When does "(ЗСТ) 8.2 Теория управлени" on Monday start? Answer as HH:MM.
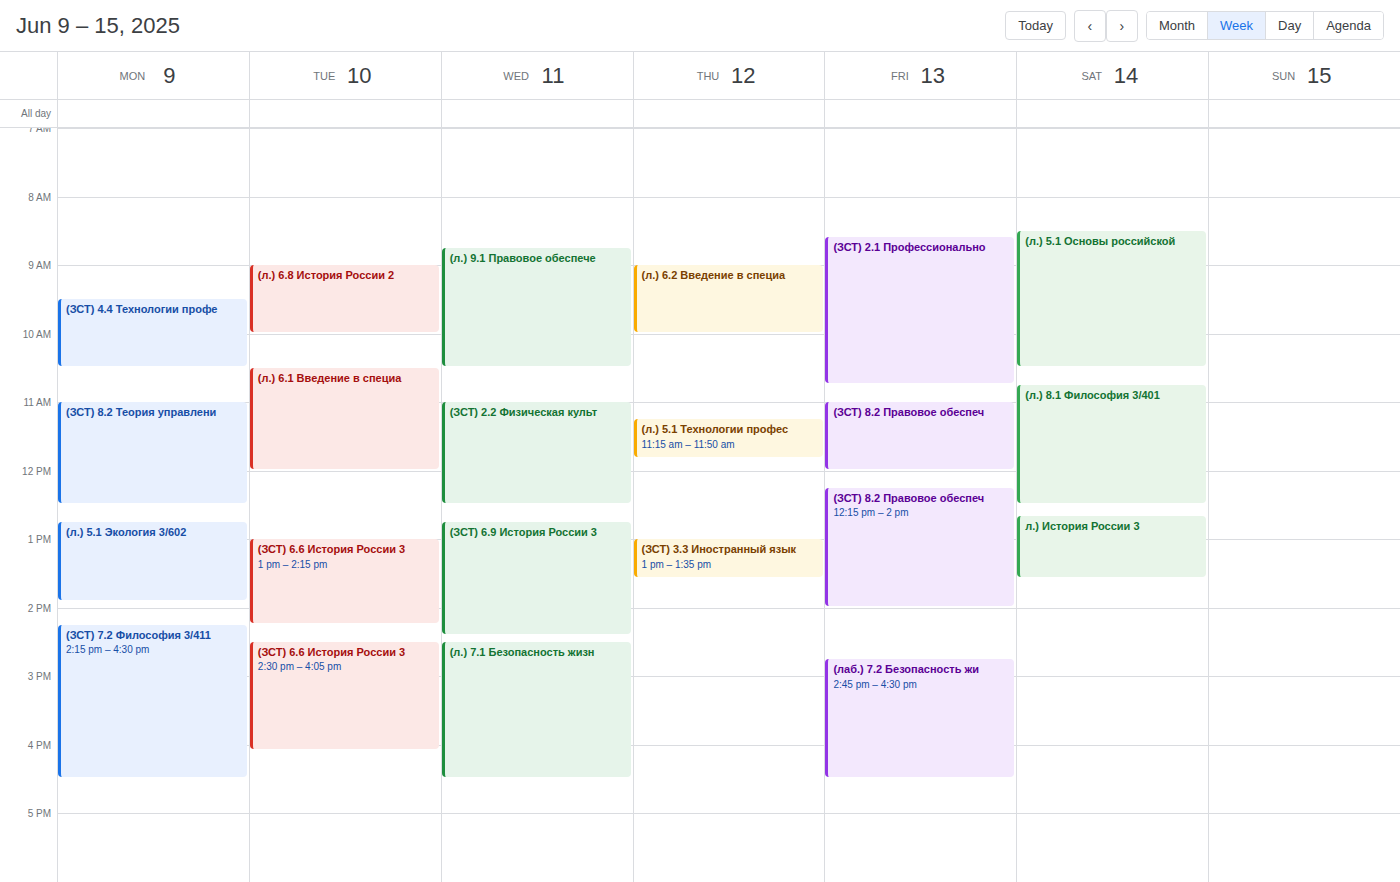
11:00